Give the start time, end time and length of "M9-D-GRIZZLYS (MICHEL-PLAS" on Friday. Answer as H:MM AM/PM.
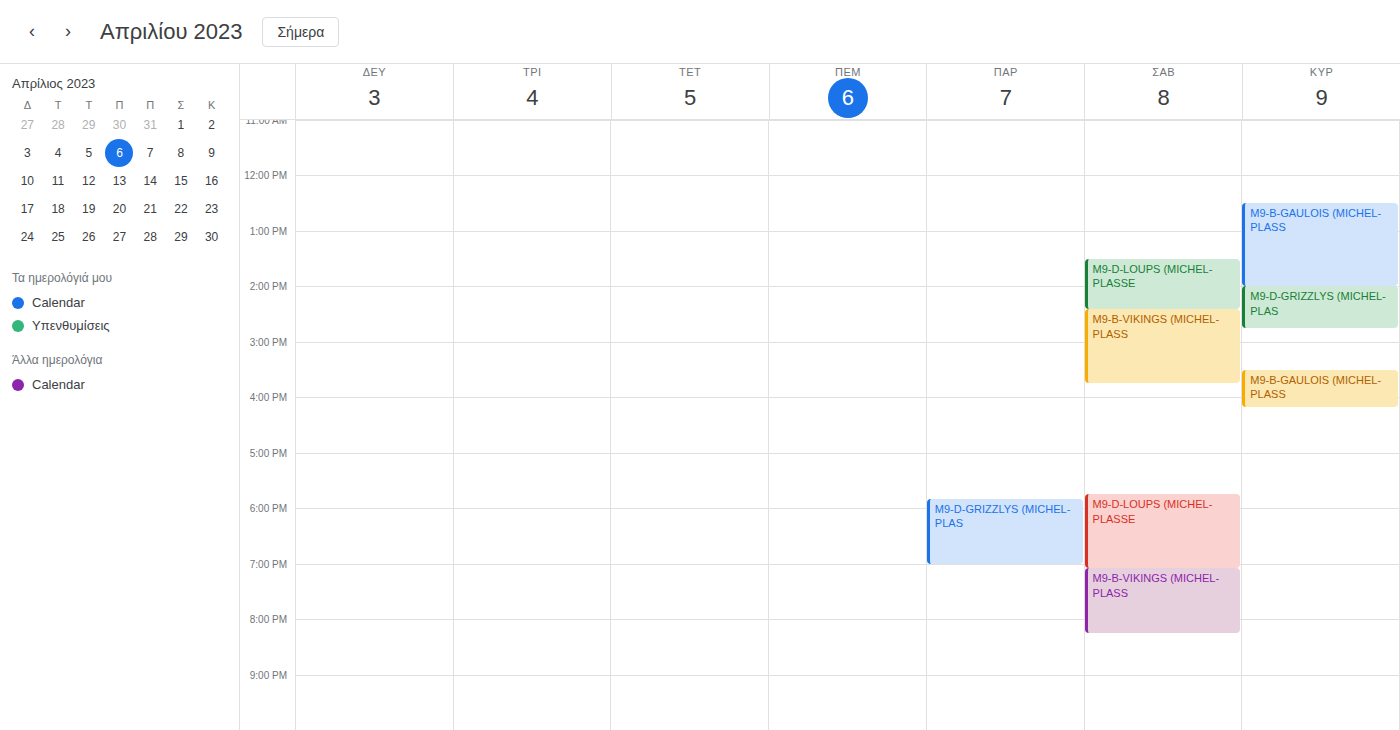
5:50 PM to 7:00 PM, 1 hour 10 minutes